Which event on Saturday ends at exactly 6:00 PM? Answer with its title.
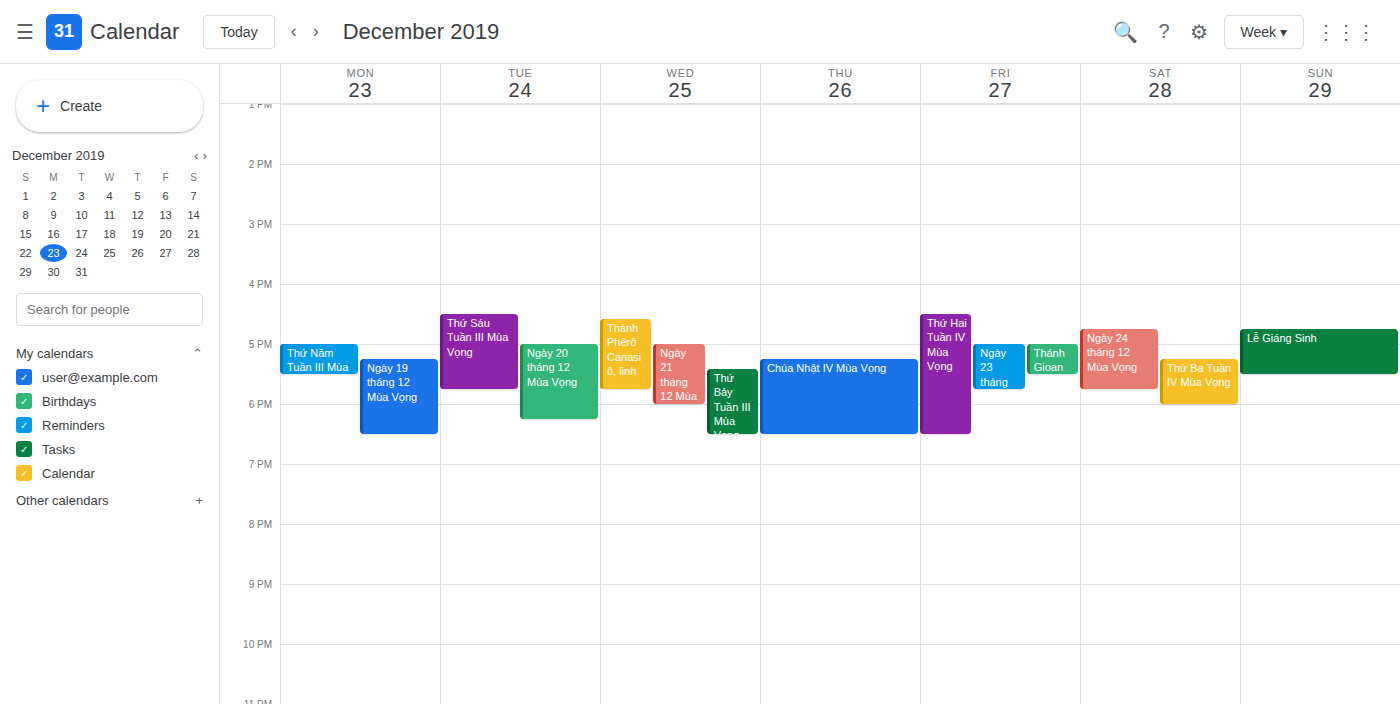
"Thứ Ba Tuần IV Mùa Vọng"